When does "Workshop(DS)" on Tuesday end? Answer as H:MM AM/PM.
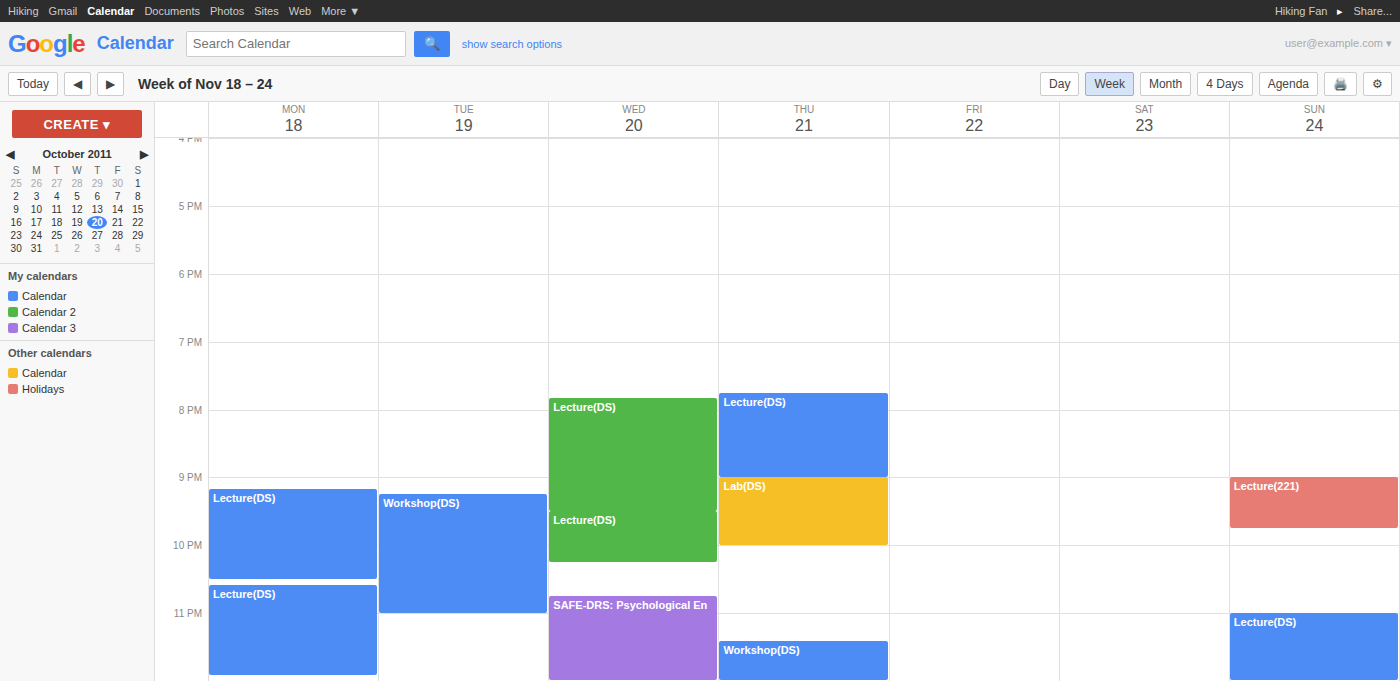
11:00 PM